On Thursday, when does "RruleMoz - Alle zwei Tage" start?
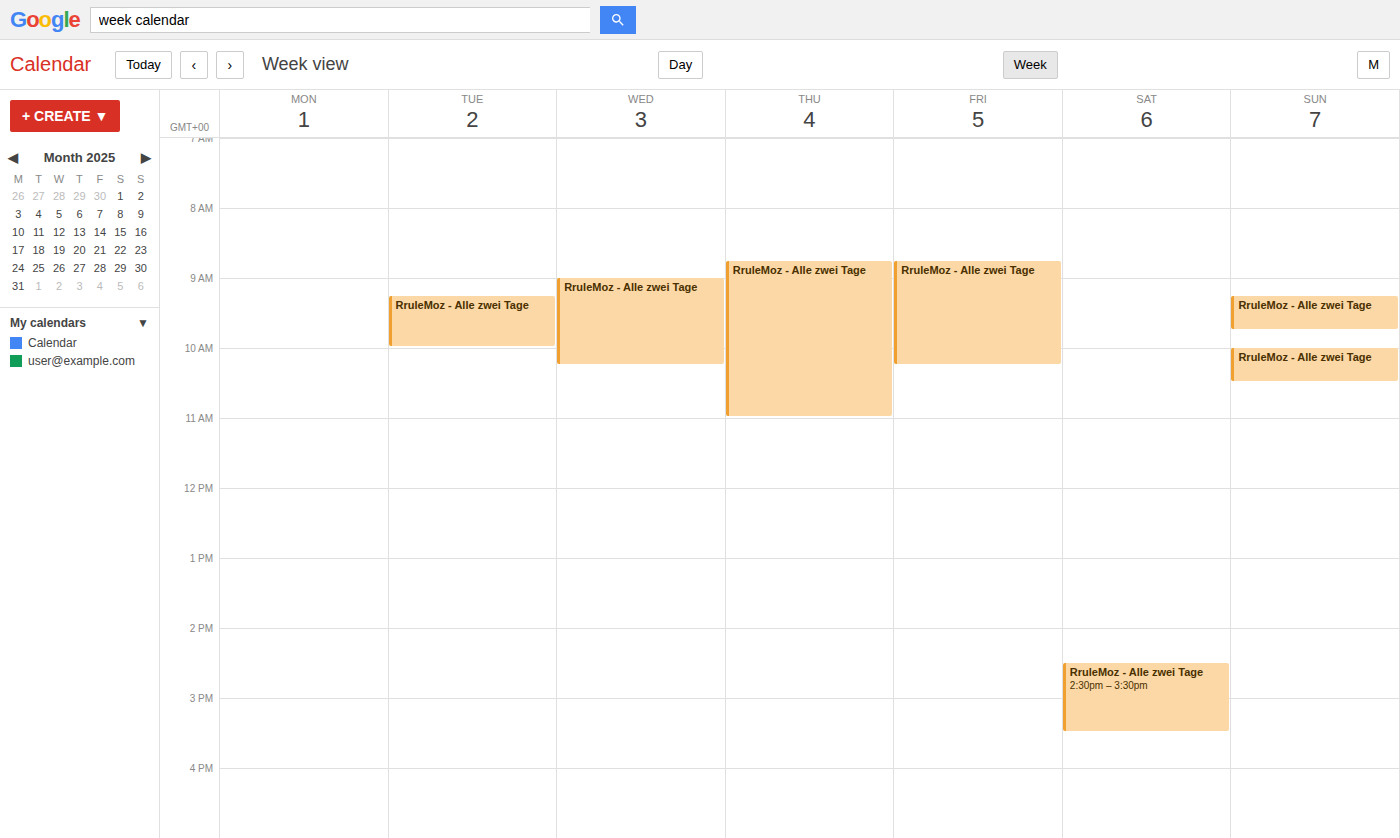
8:45 AM